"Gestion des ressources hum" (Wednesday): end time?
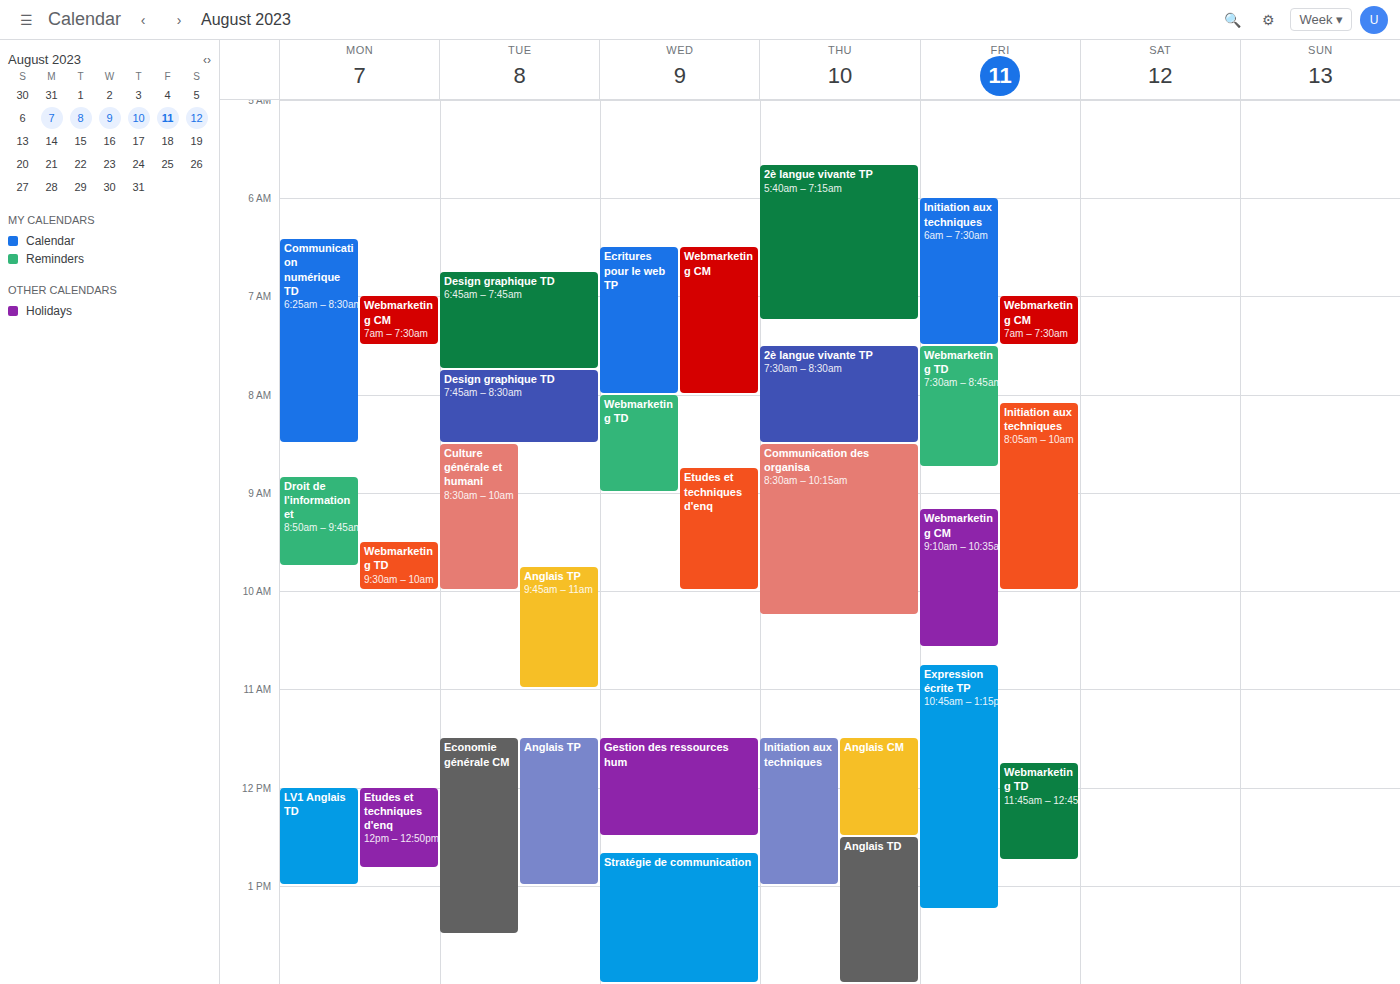
12:30 PM